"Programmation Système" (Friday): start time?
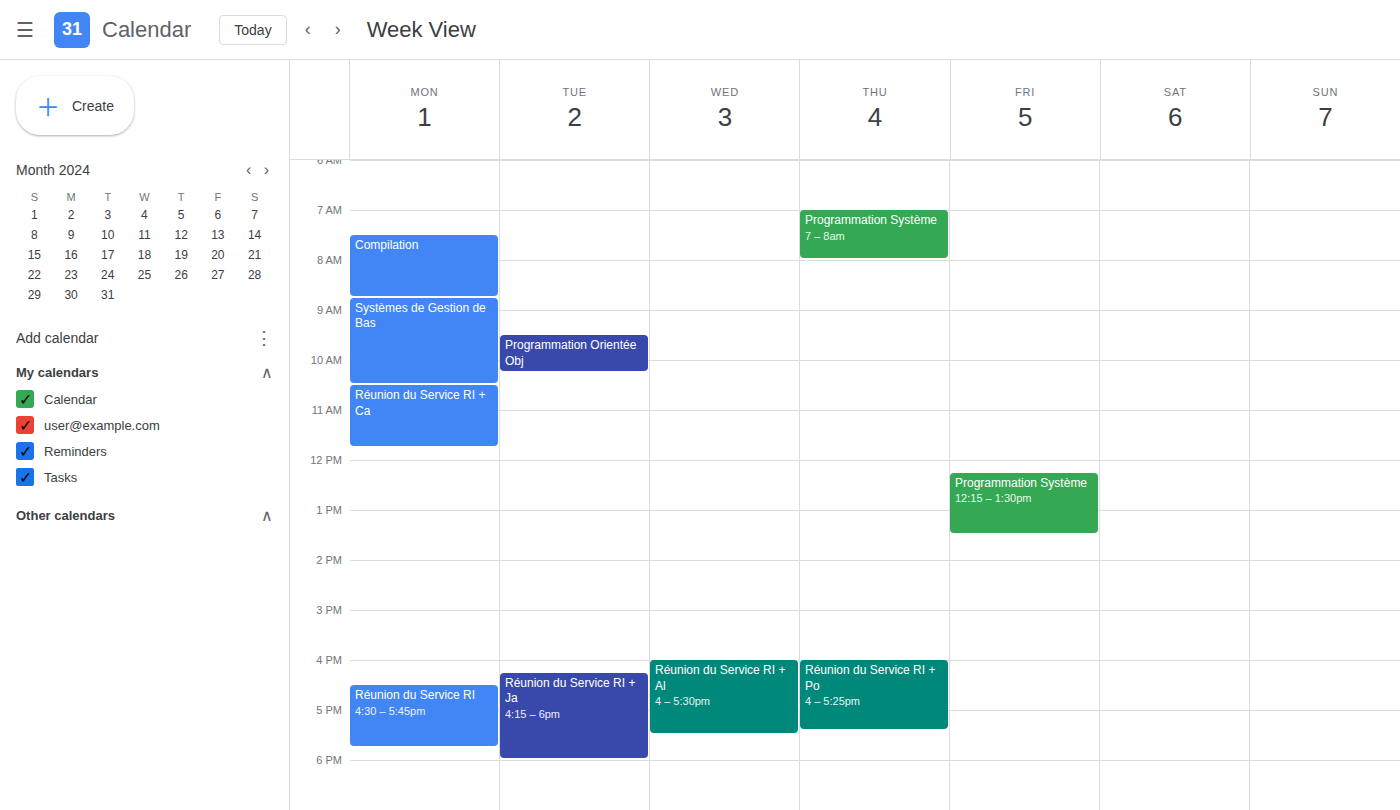
12:15 PM